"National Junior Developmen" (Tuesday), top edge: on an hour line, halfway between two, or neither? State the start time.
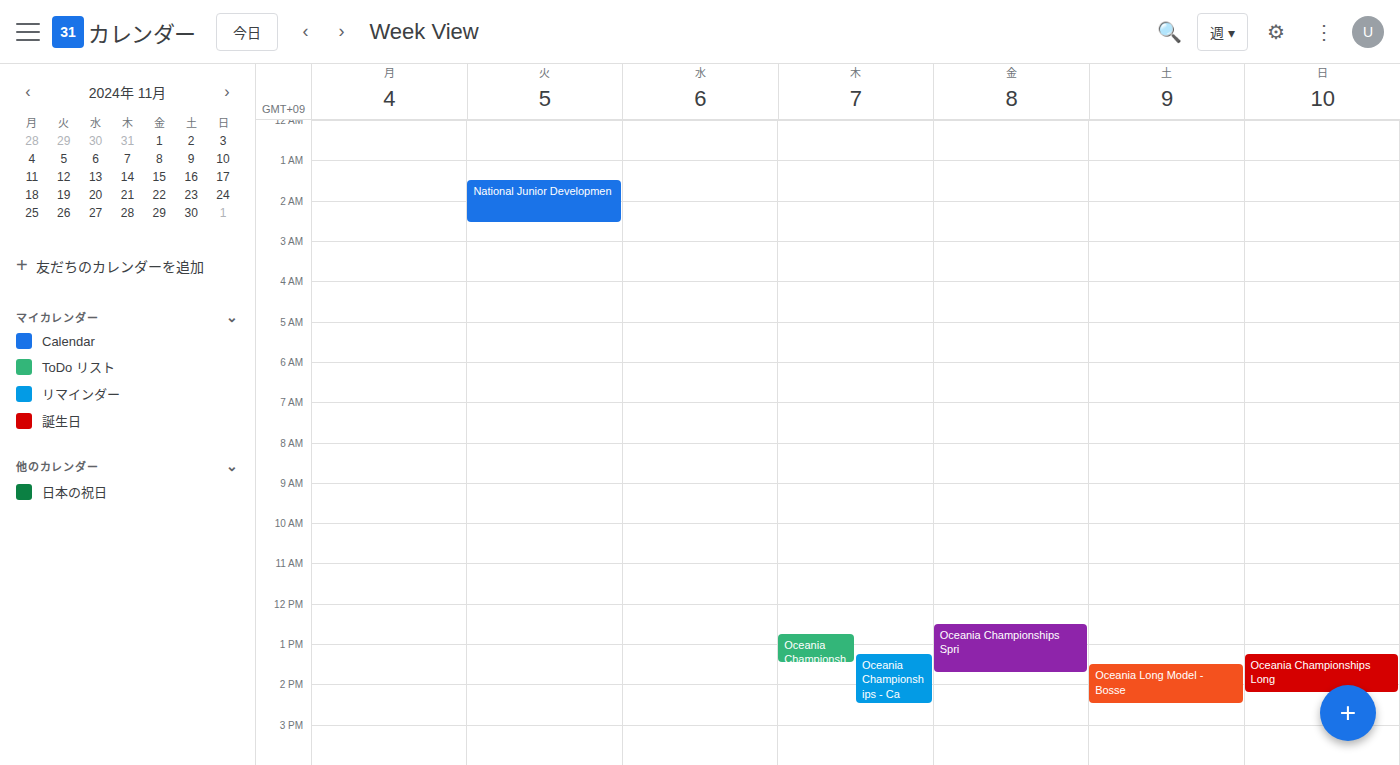
1:30 AM -- halfway between the 1 AM and 2 AM lines.